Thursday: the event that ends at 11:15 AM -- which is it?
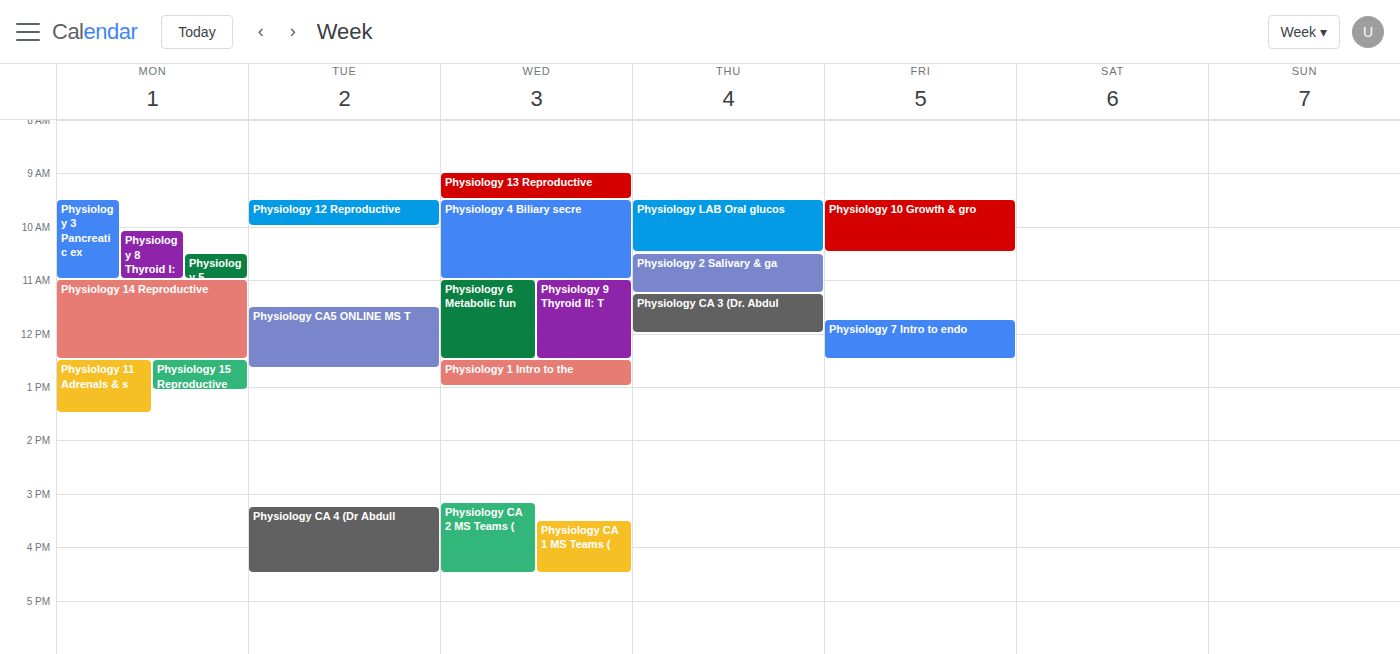
"Physiology 2 Salivary & ga"